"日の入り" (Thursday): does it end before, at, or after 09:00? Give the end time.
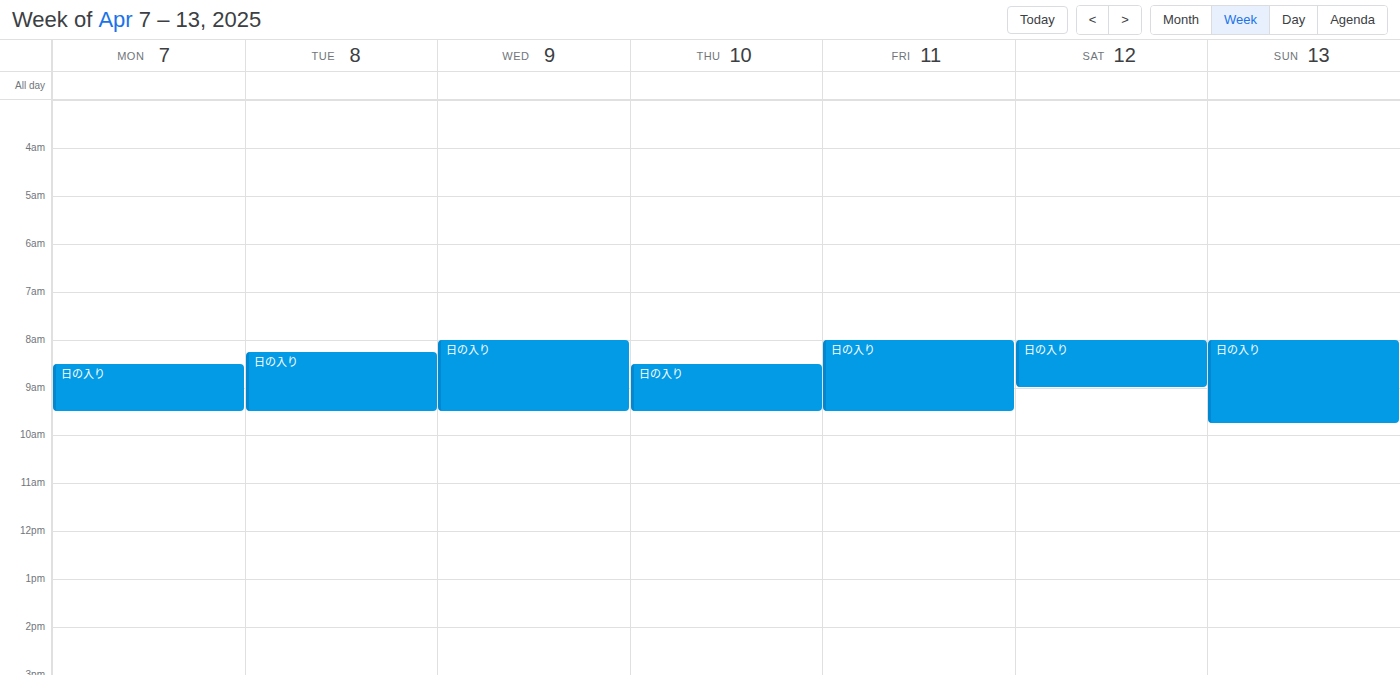
09:30 -- after 09:00, 30 minutes below the 09:00 line.